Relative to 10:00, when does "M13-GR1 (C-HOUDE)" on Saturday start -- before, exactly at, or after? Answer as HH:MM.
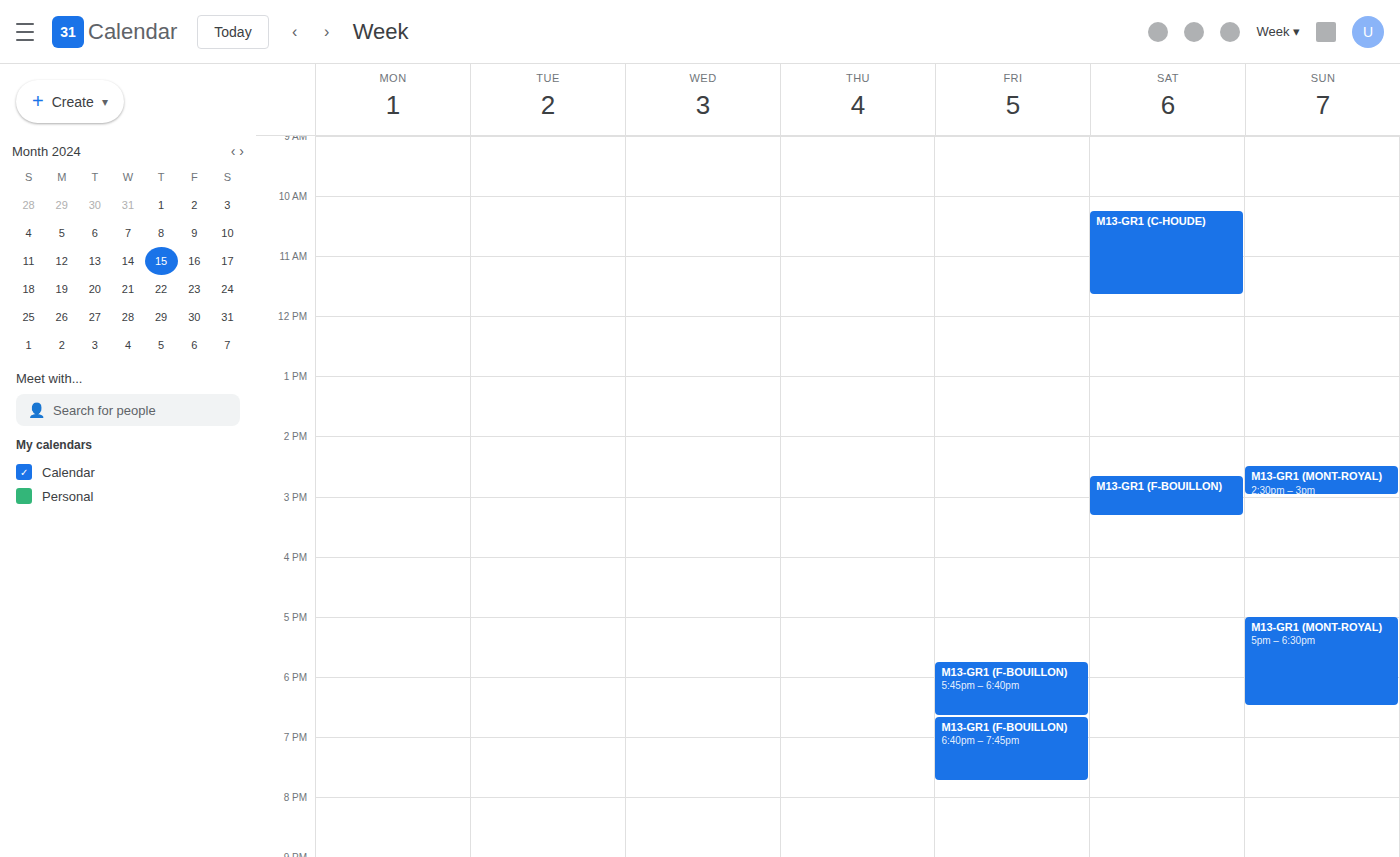
10:15 -- after 10:00, 15 minutes below the 10:00 line.